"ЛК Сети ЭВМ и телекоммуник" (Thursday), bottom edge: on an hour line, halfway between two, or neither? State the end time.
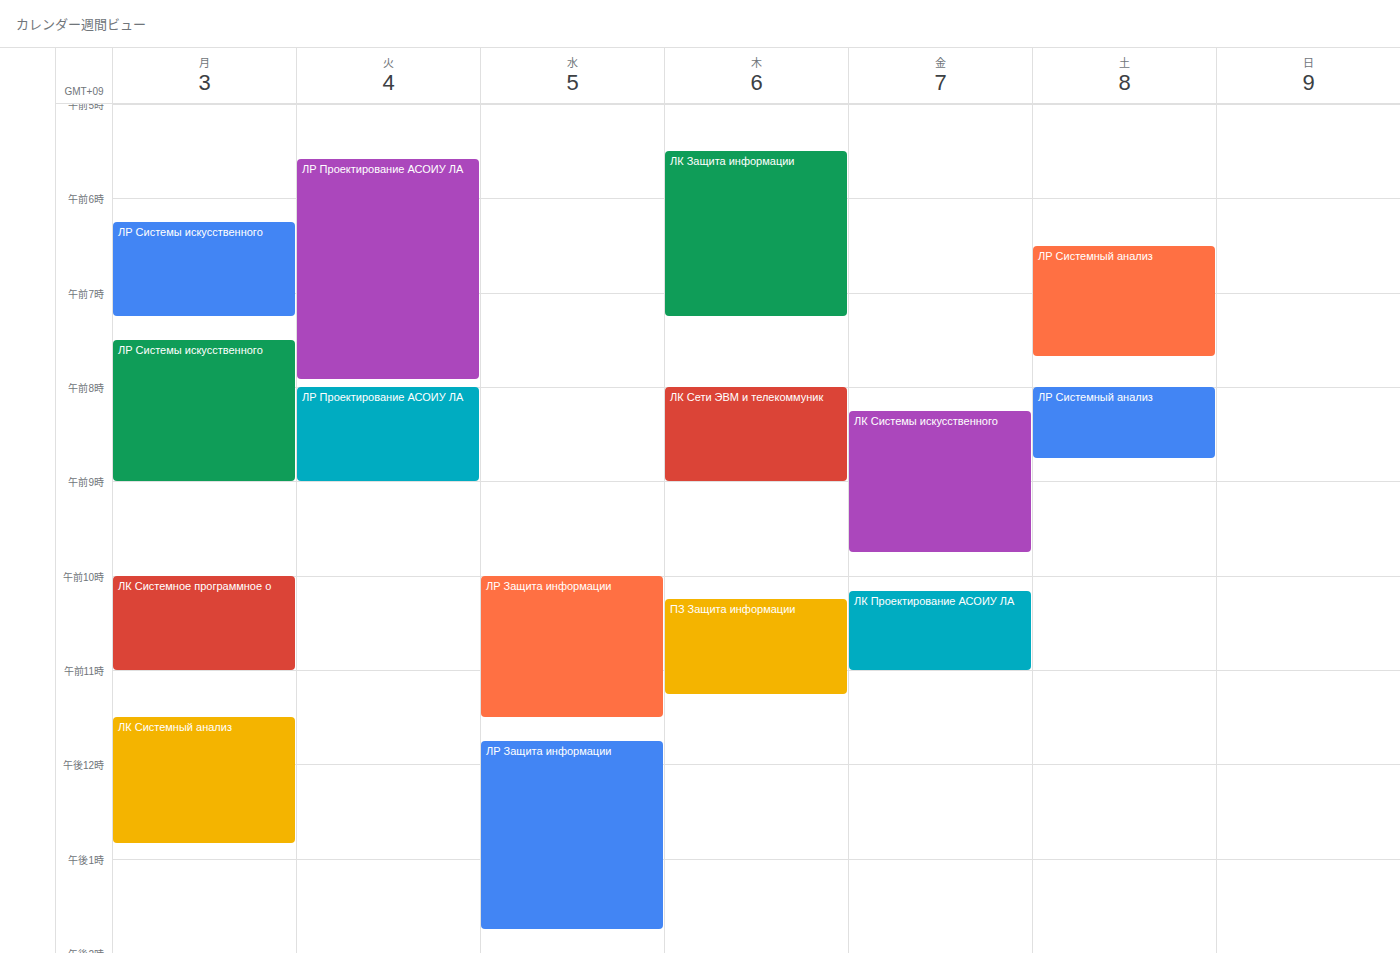
9:00 AM -- exactly on the 9 AM line.